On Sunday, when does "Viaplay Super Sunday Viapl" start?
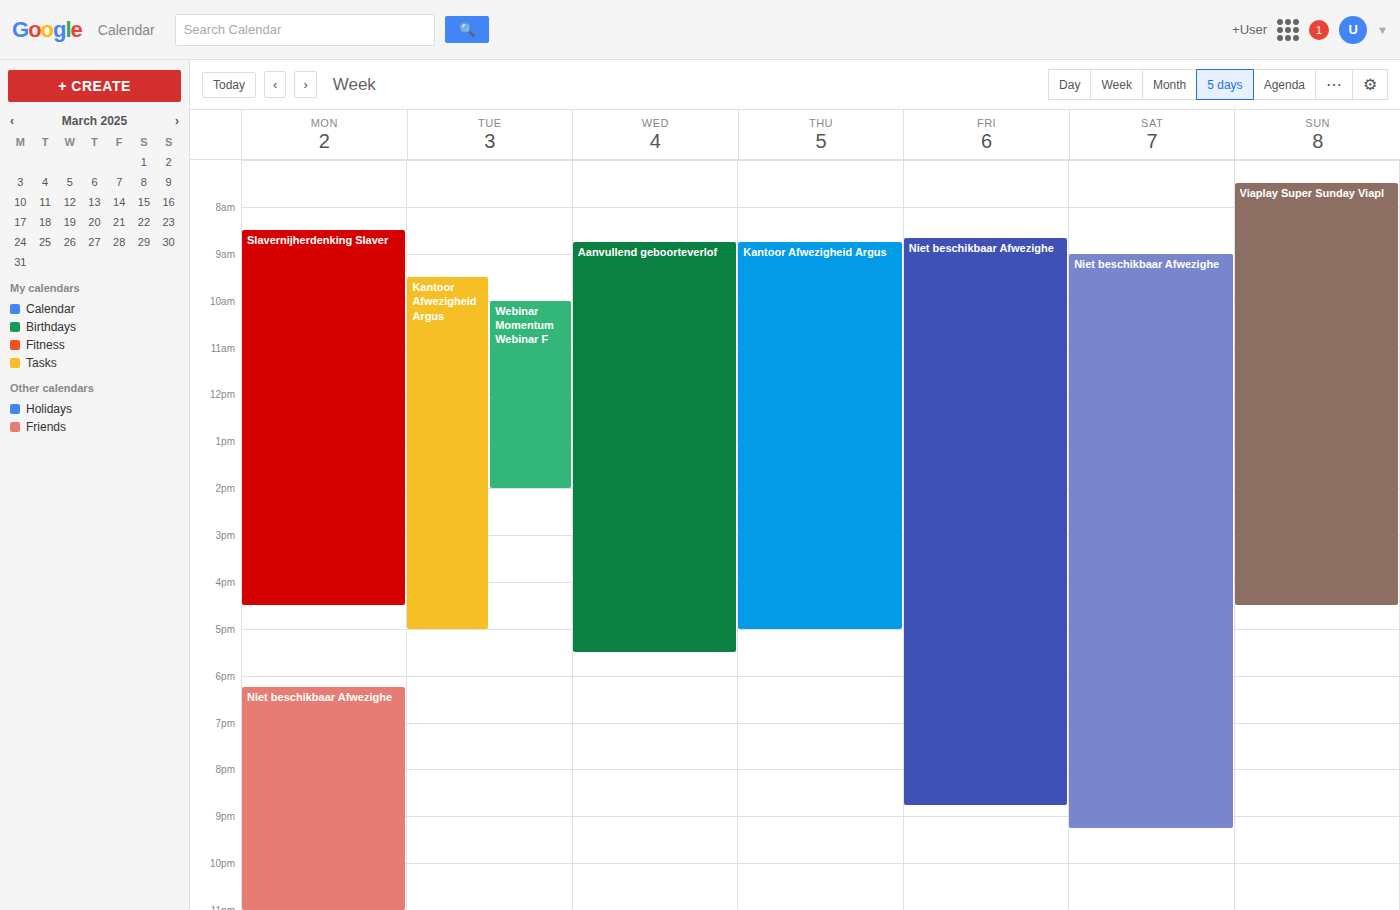
7:30 AM